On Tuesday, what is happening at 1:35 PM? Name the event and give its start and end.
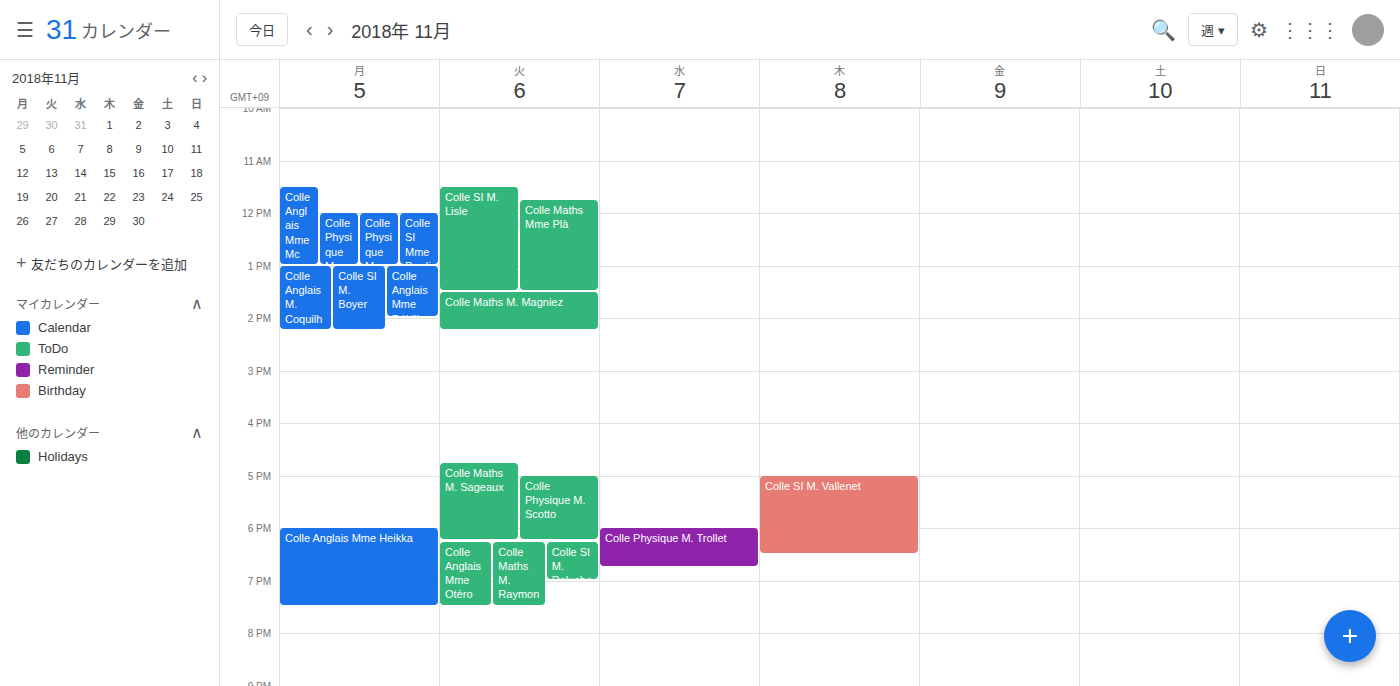
"Colle Maths M. Magniez", 1:30 PM to 2:15 PM